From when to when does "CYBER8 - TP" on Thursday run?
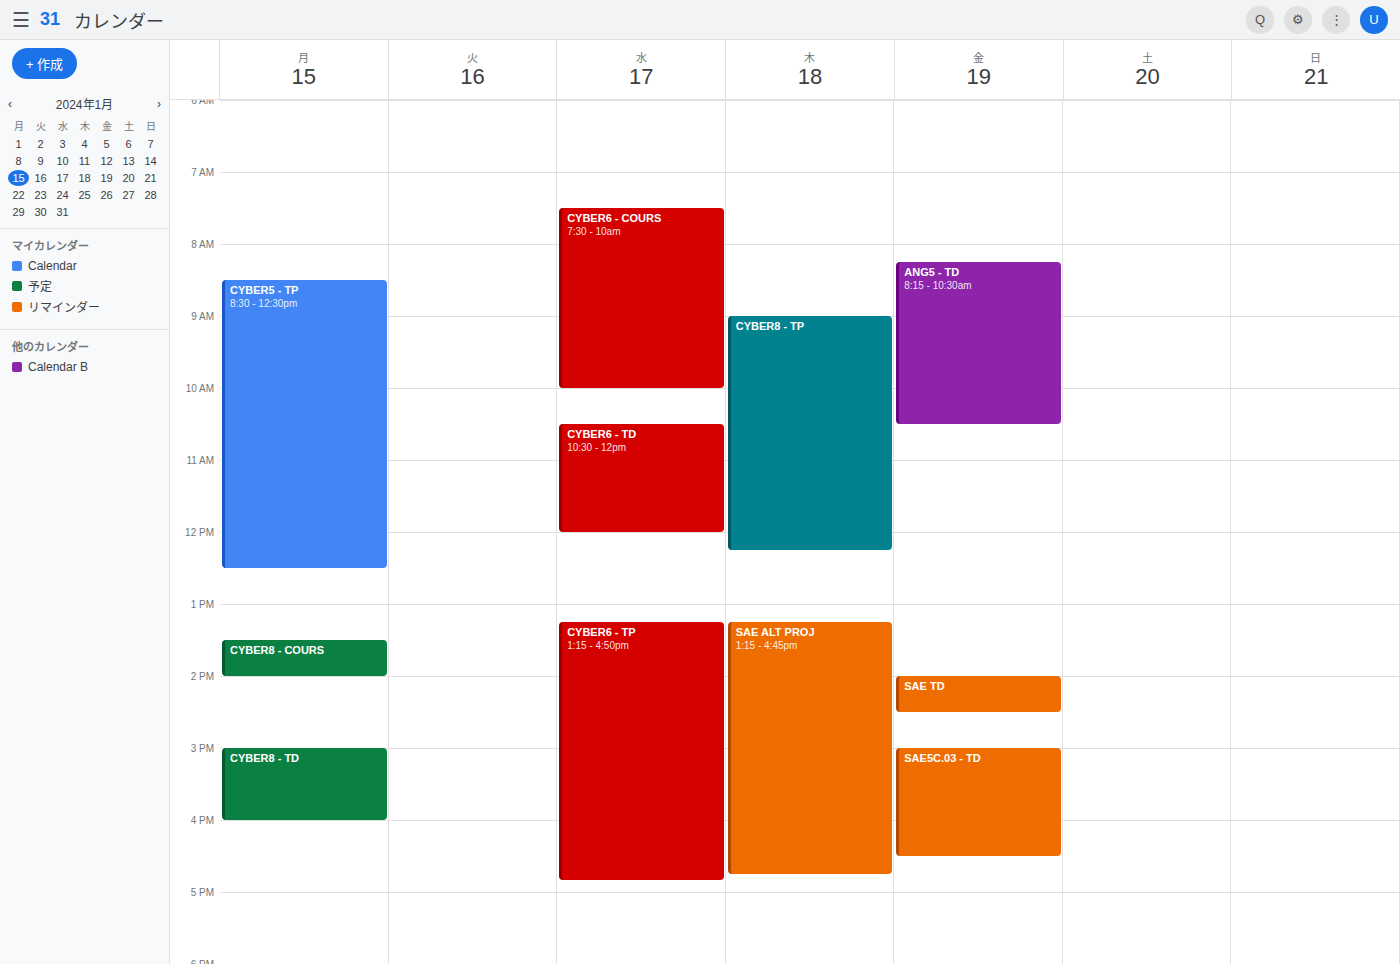
9:00 AM to 12:15 PM